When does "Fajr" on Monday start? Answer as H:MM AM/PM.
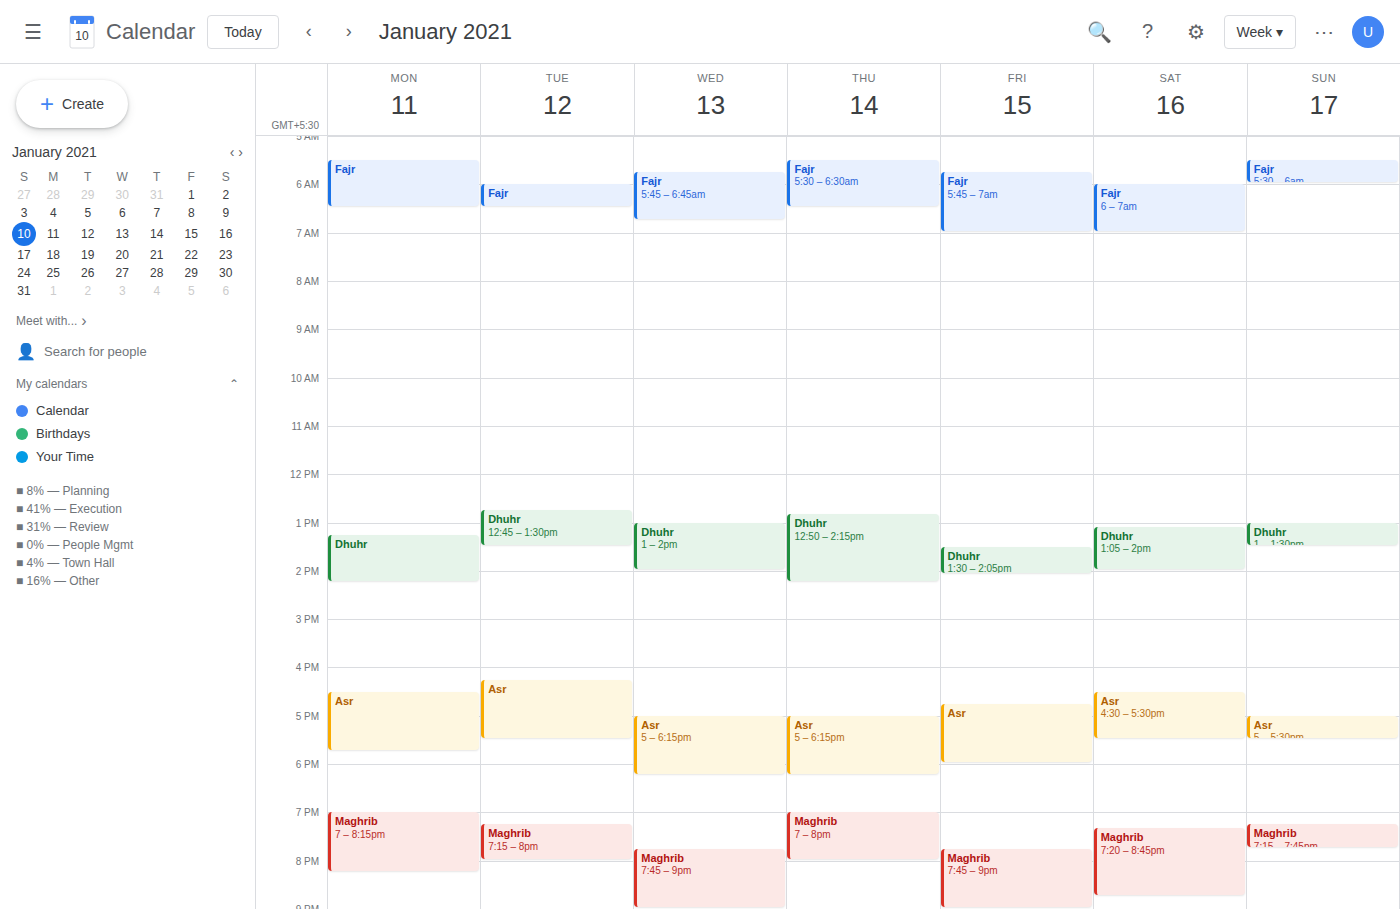
5:30 AM